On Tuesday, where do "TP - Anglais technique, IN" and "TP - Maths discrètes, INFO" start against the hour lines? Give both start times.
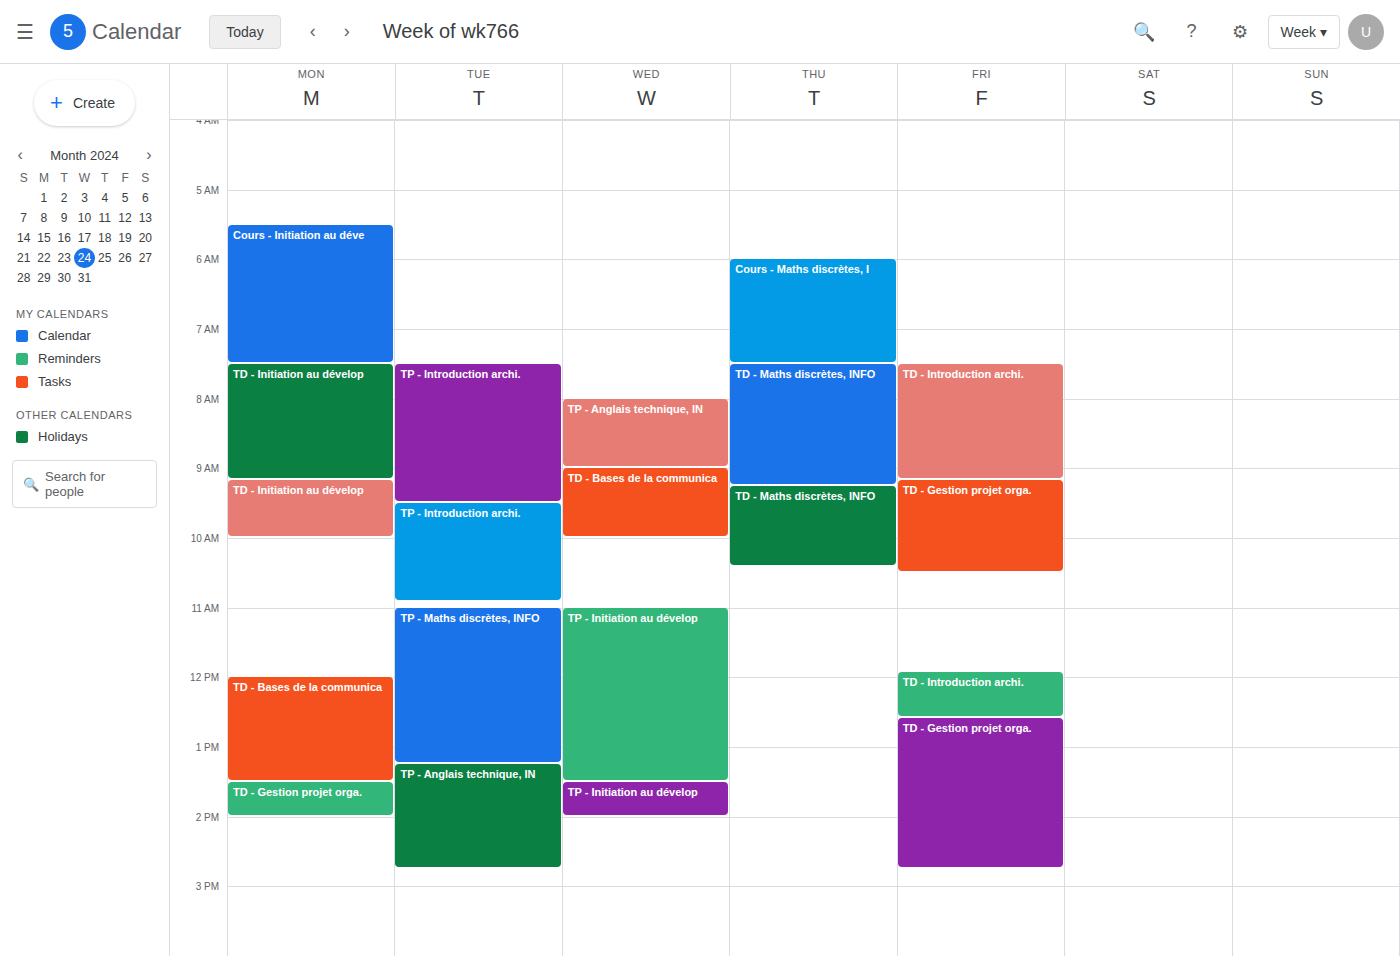
"TP - Anglais technique, IN": 1:15 PM, neither: a quarter of the way from the 1 PM line to the 2 PM line. "TP - Maths discrètes, INFO": 11:00 AM, exactly on the 11 AM line.